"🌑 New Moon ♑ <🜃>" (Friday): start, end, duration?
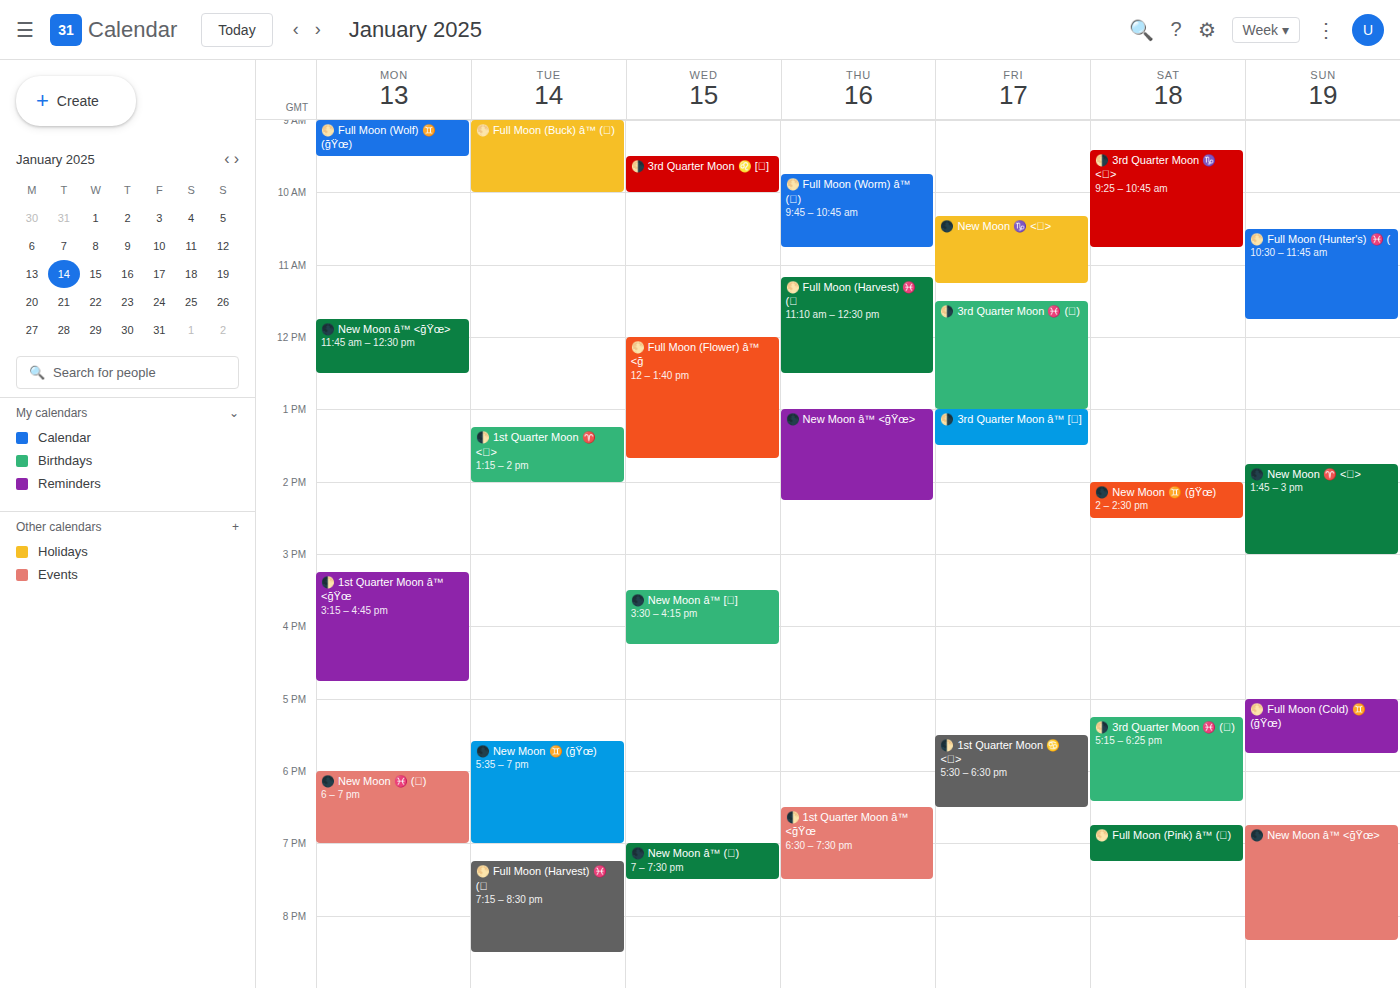
10:20 AM to 11:15 AM, 55 minutes